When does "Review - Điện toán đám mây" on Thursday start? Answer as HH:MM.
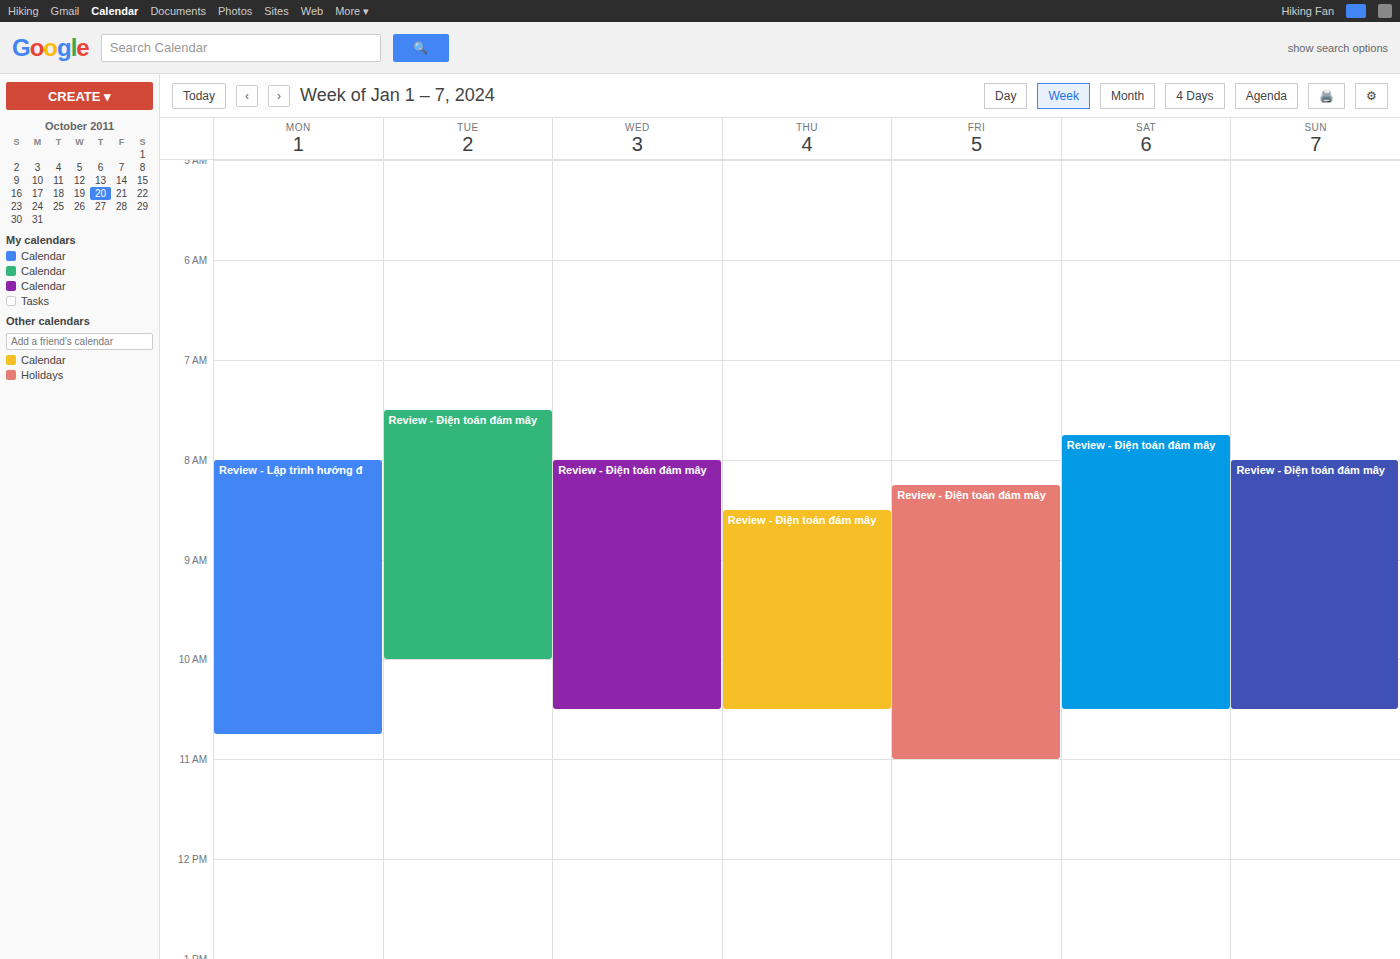
08:30